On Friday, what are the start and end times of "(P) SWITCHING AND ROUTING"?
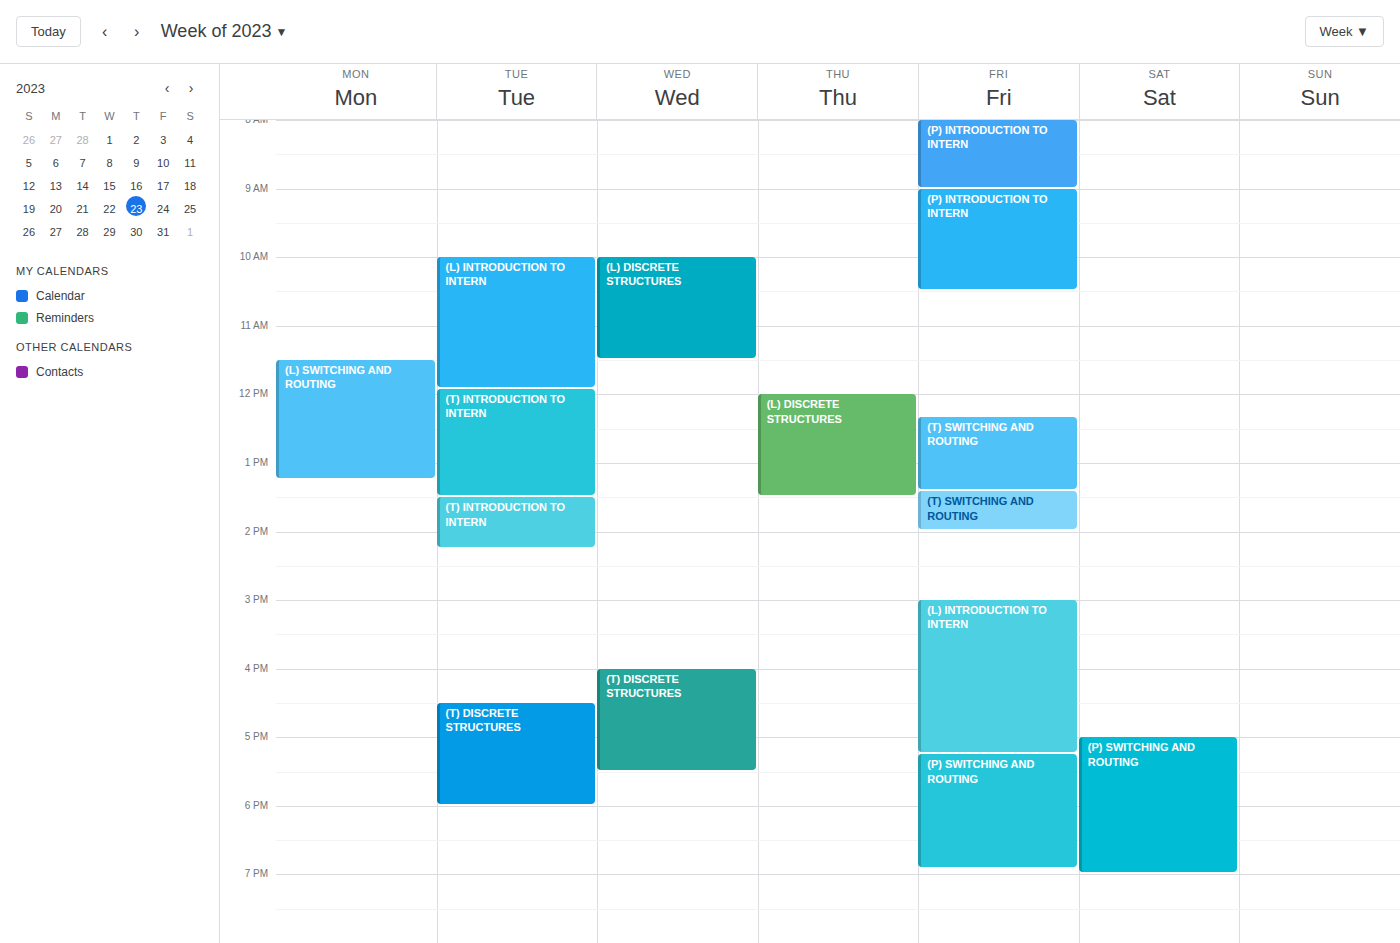
5:15 PM to 6:55 PM